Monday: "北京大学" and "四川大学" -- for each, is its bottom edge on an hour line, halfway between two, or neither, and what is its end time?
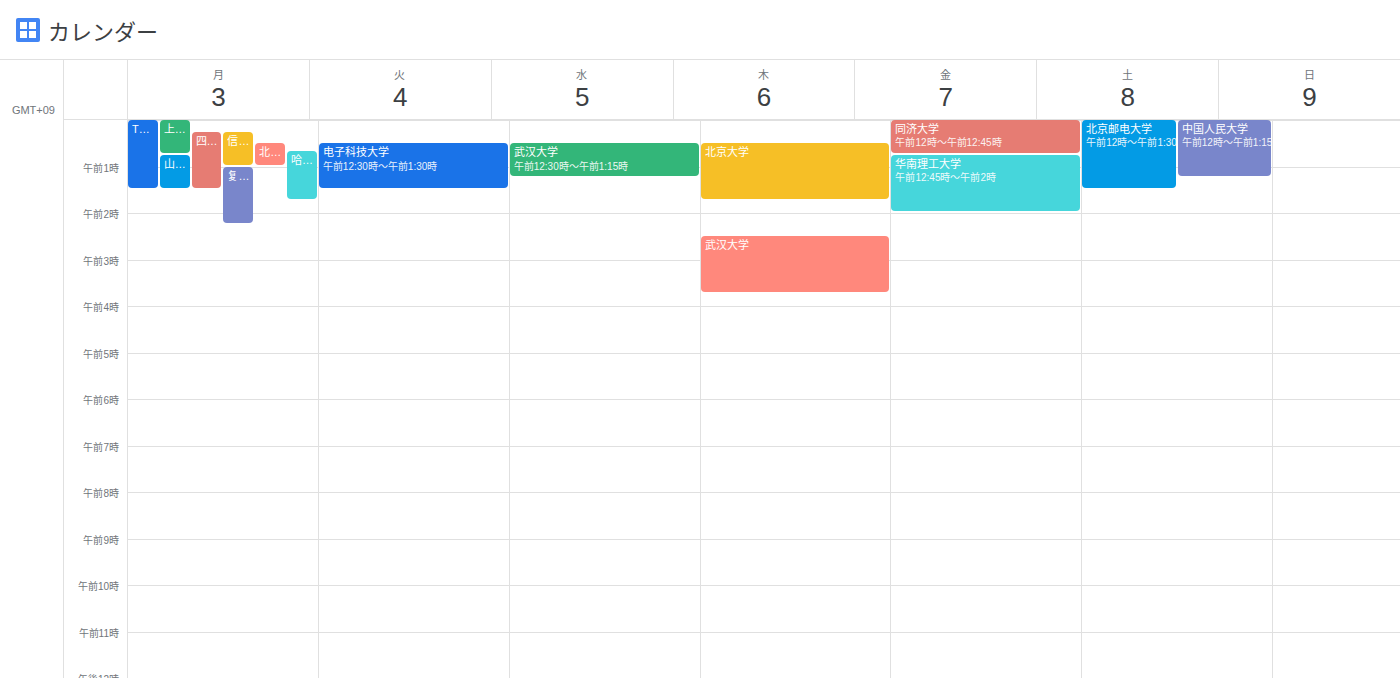
"北京大学": 1:00 AM, exactly on the 1 AM line. "四川大学": 1:30 AM, halfway between the 1 AM and 2 AM lines.